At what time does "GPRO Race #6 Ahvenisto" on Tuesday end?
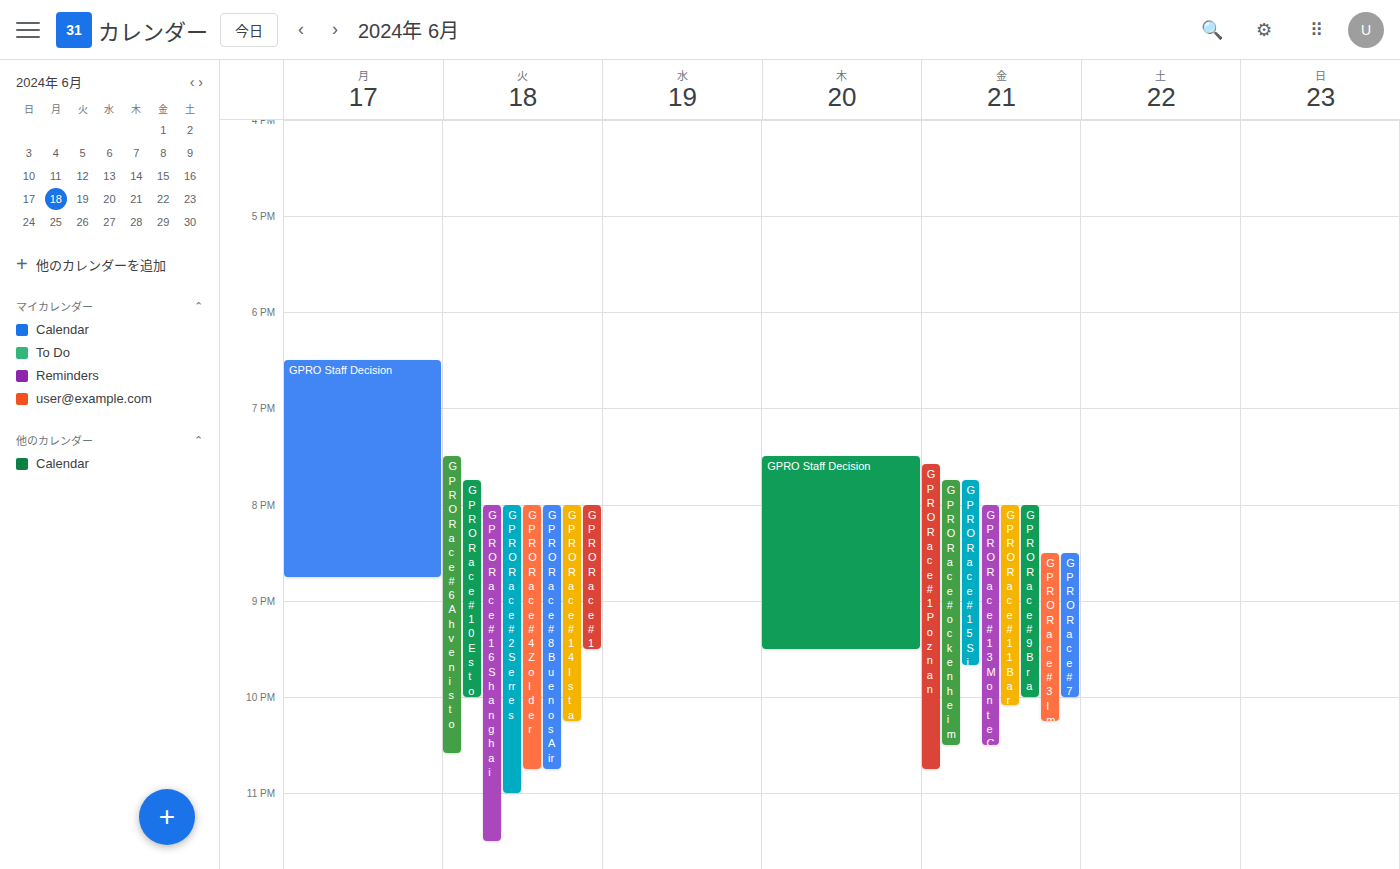
22:35